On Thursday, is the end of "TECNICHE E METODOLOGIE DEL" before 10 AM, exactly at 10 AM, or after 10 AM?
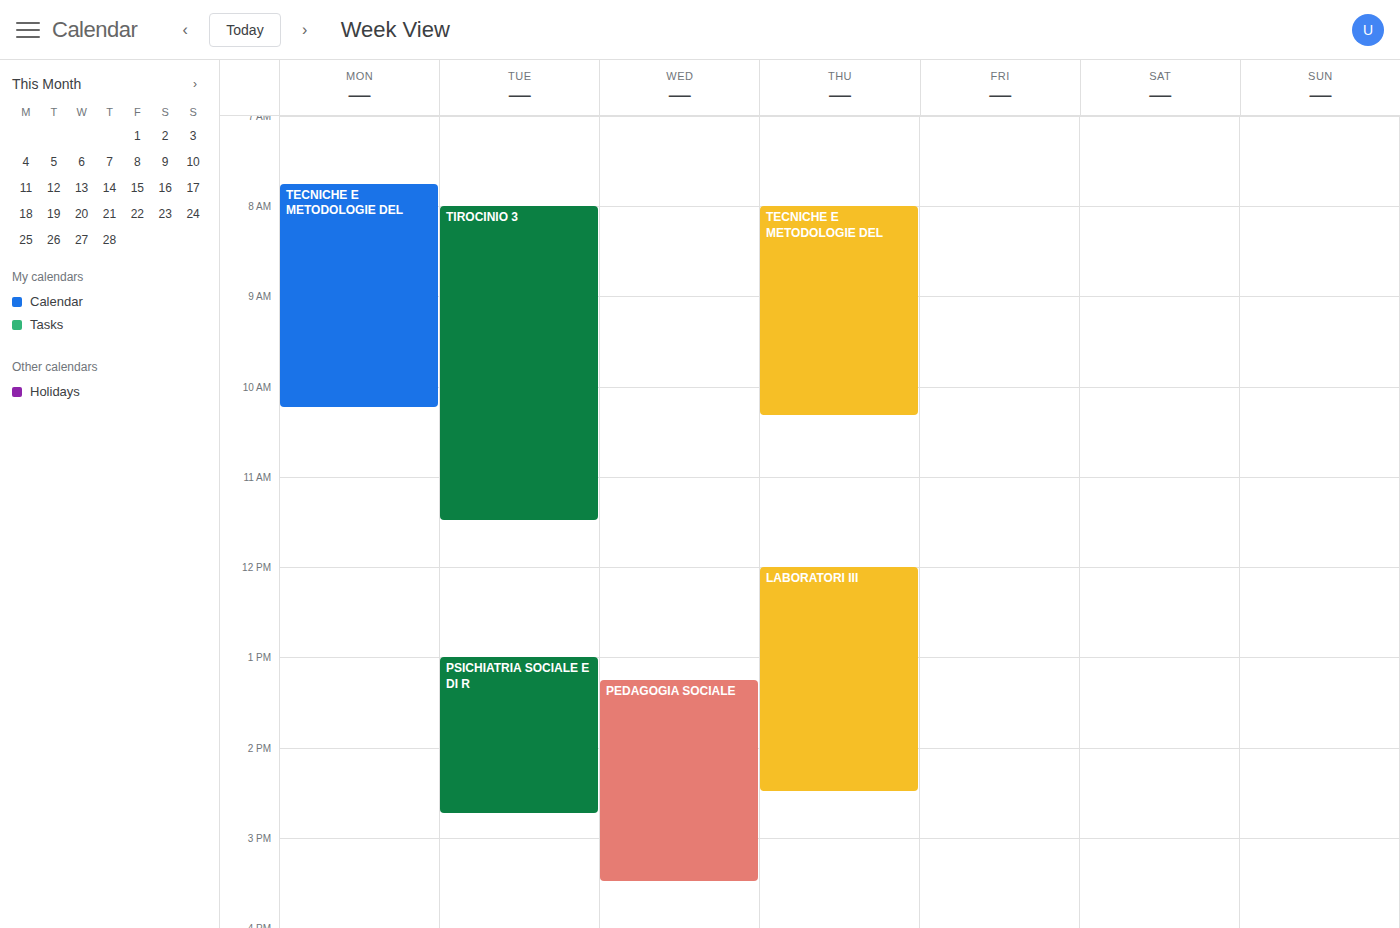
10:20 AM -- after 10 AM, 20 minutes below the 10 AM line.